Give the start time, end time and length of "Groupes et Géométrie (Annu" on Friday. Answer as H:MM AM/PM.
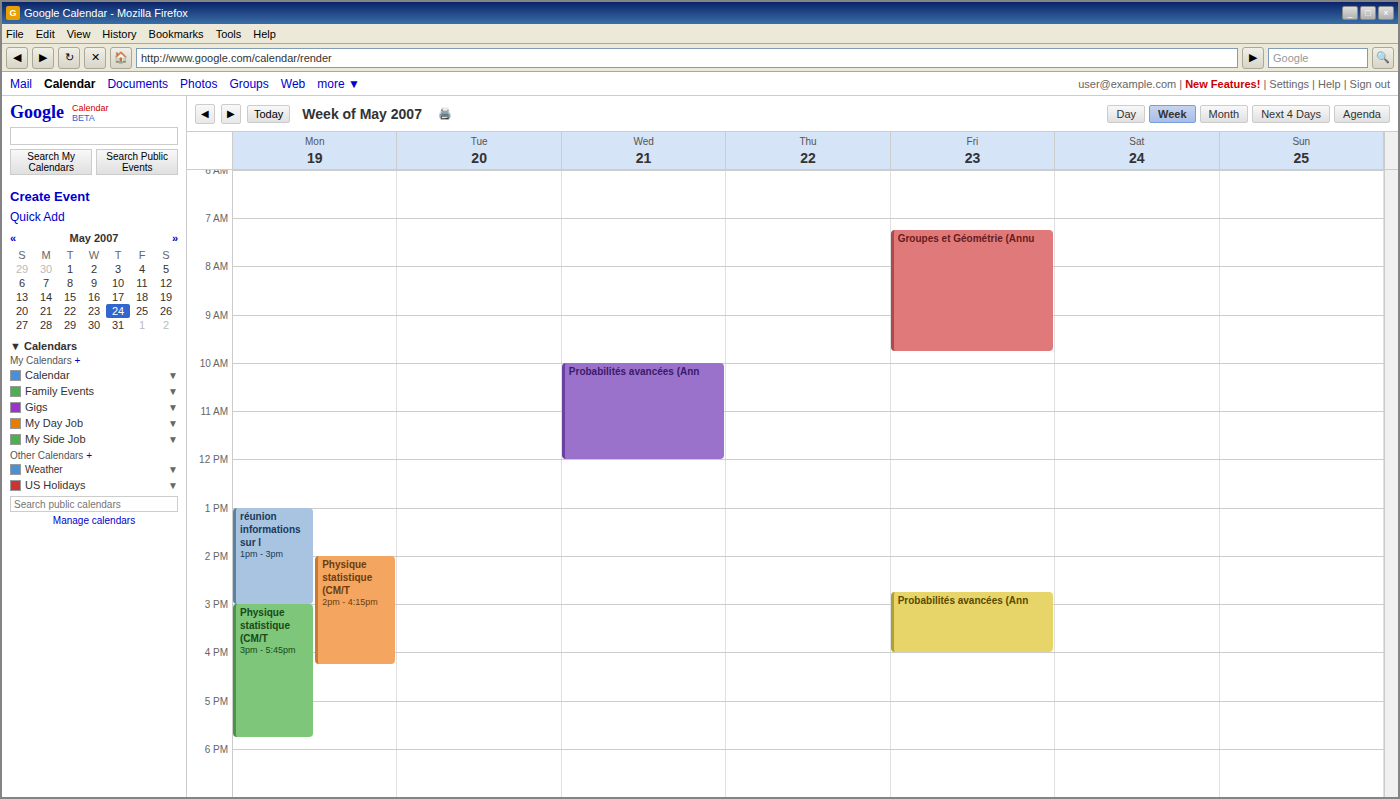
7:15 AM to 9:45 AM, 2 hours 30 minutes